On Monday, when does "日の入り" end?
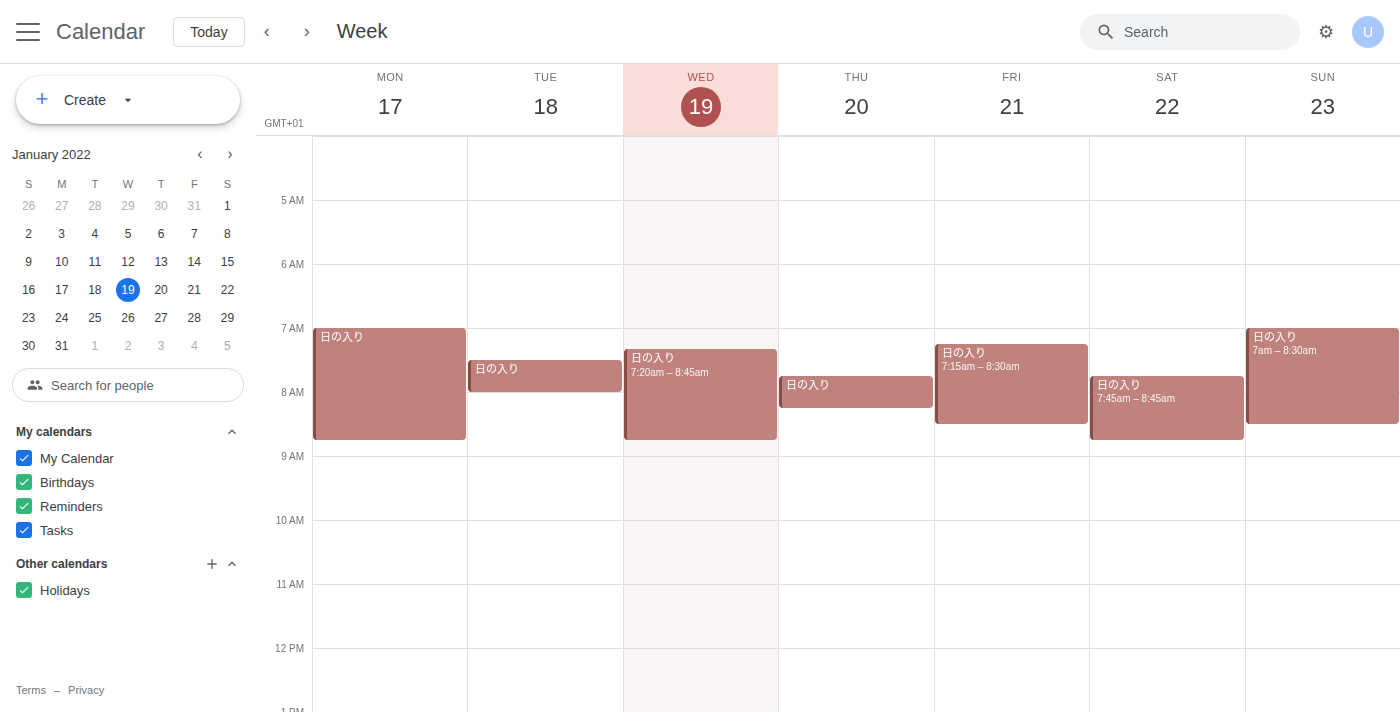
8:45 AM